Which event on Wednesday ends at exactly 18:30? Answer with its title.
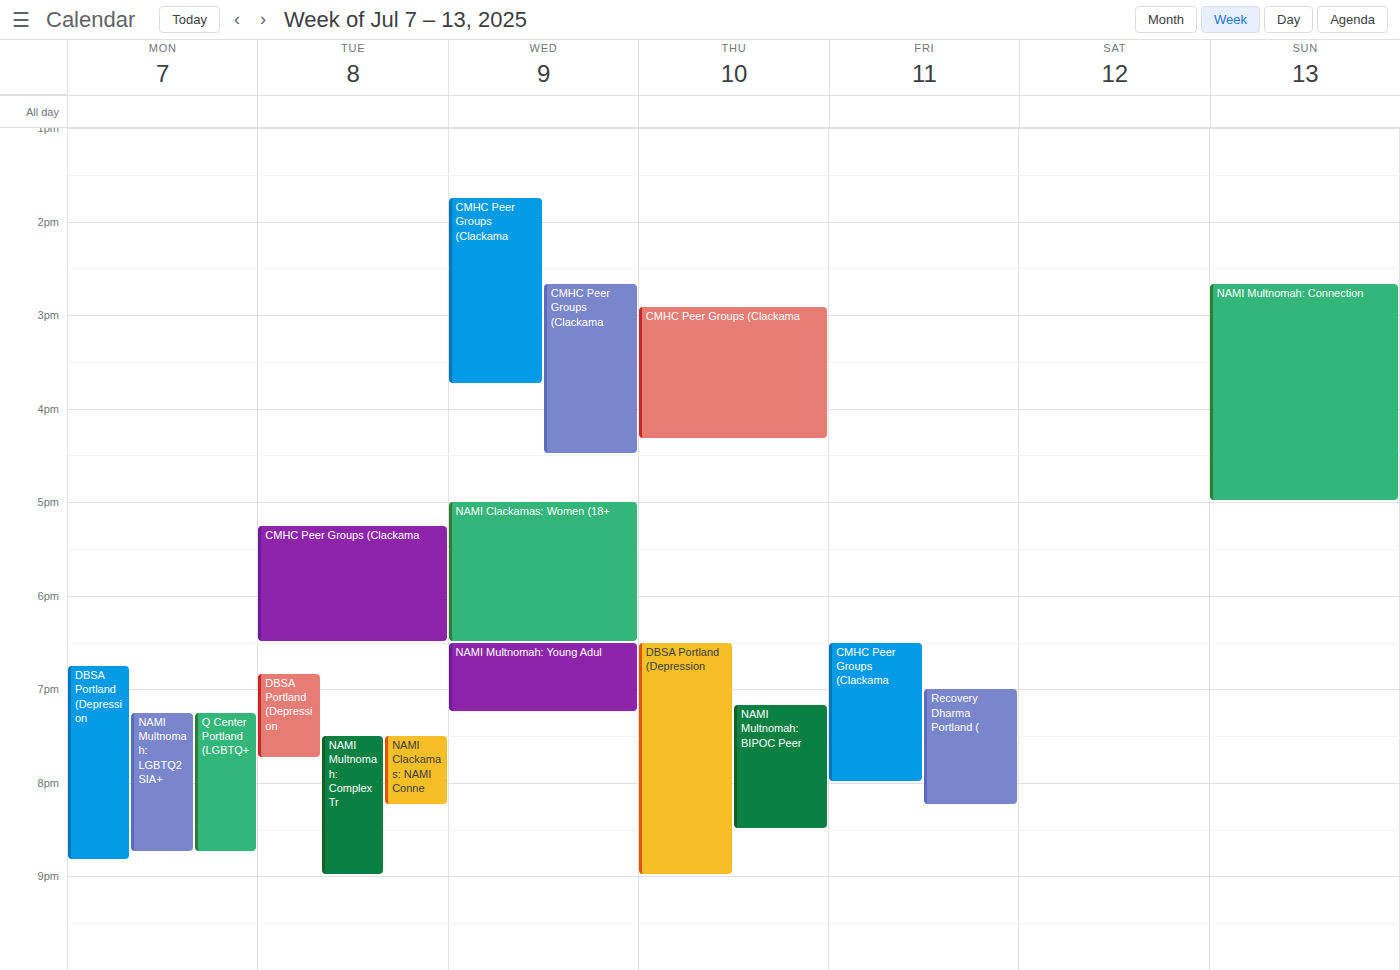
"NAMI Clackamas: Women (18+"